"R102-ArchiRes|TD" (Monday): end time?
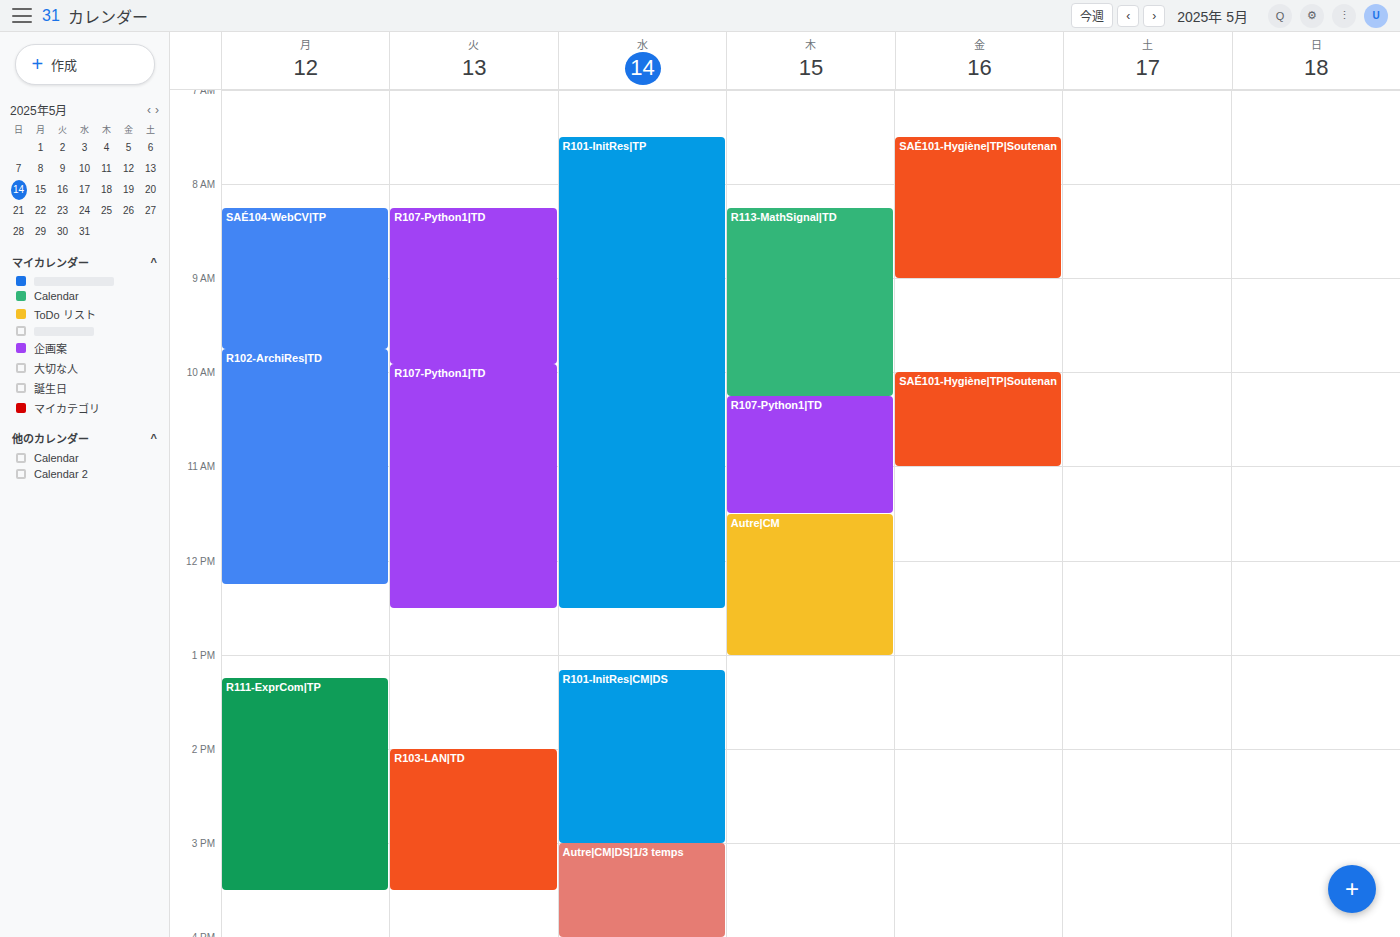
12:15 PM